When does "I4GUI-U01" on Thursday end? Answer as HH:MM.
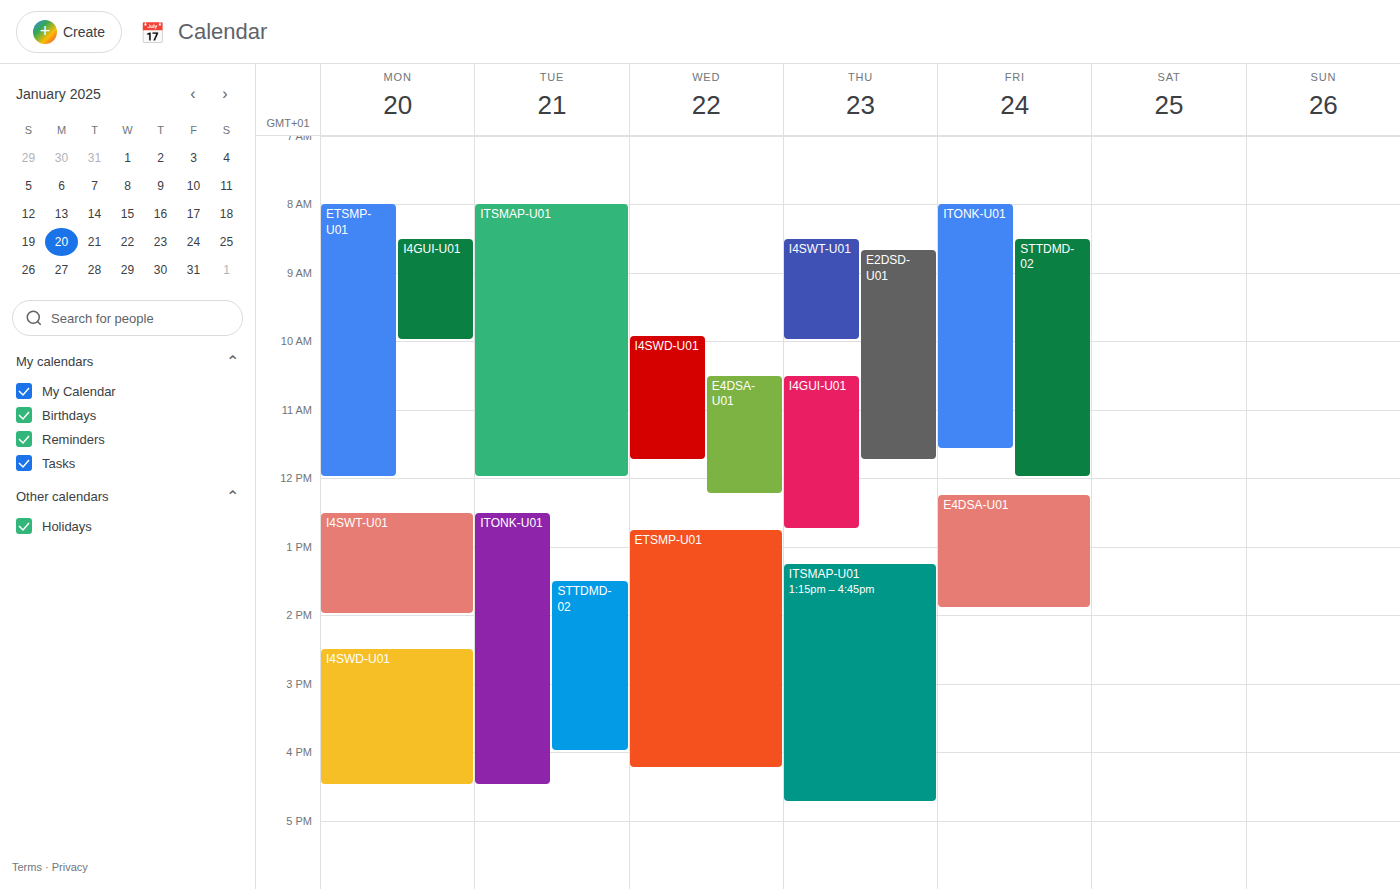
12:45